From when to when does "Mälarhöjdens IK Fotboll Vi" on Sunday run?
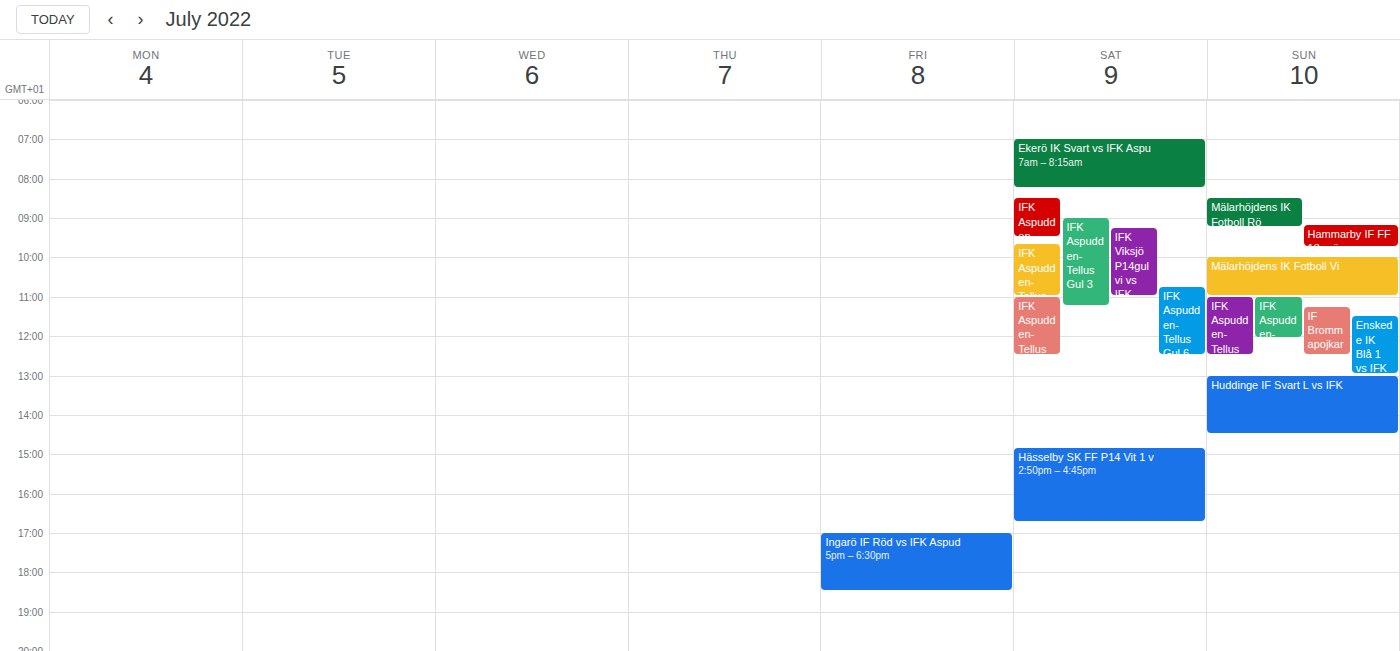
10:00 AM to 11:00 AM